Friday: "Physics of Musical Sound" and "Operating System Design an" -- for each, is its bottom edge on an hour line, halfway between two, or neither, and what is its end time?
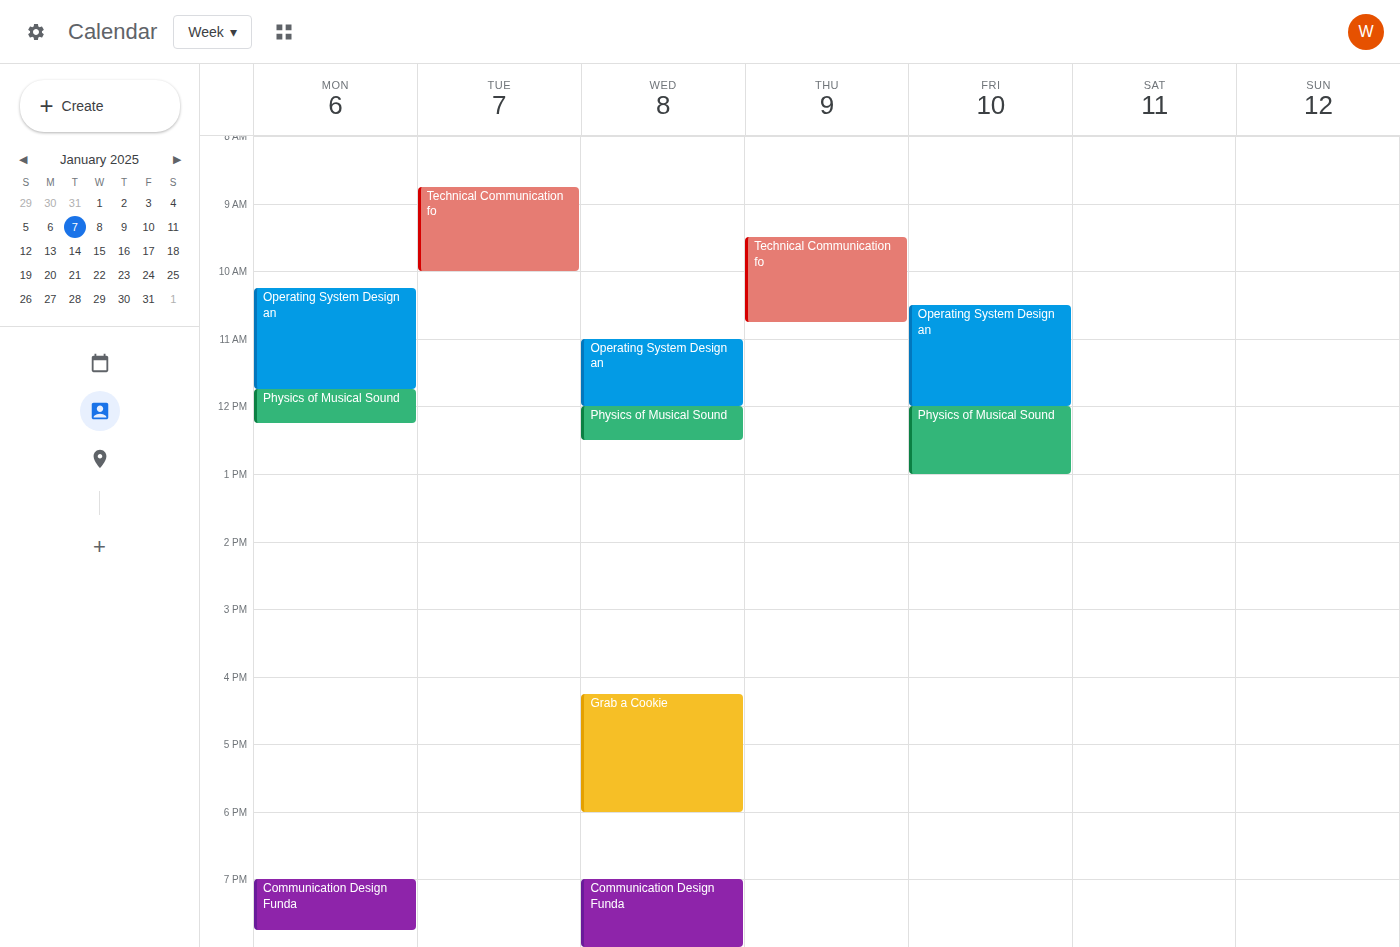
"Physics of Musical Sound": 1:00 PM, exactly on the 1 PM line. "Operating System Design an": 12:00 PM, exactly on the 12 PM line.